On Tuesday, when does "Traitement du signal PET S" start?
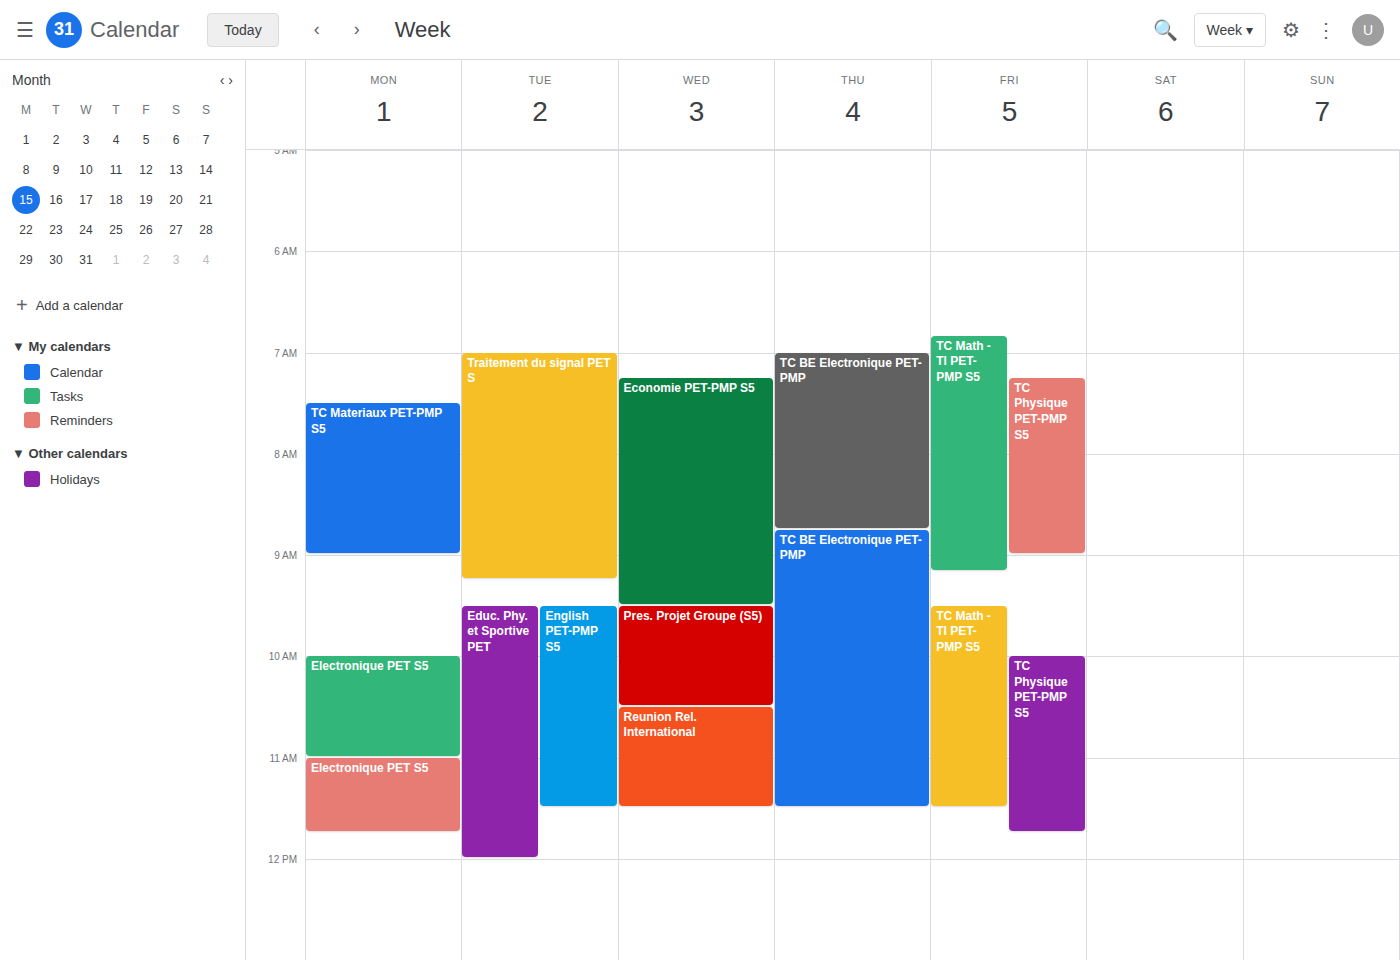
7:00 AM